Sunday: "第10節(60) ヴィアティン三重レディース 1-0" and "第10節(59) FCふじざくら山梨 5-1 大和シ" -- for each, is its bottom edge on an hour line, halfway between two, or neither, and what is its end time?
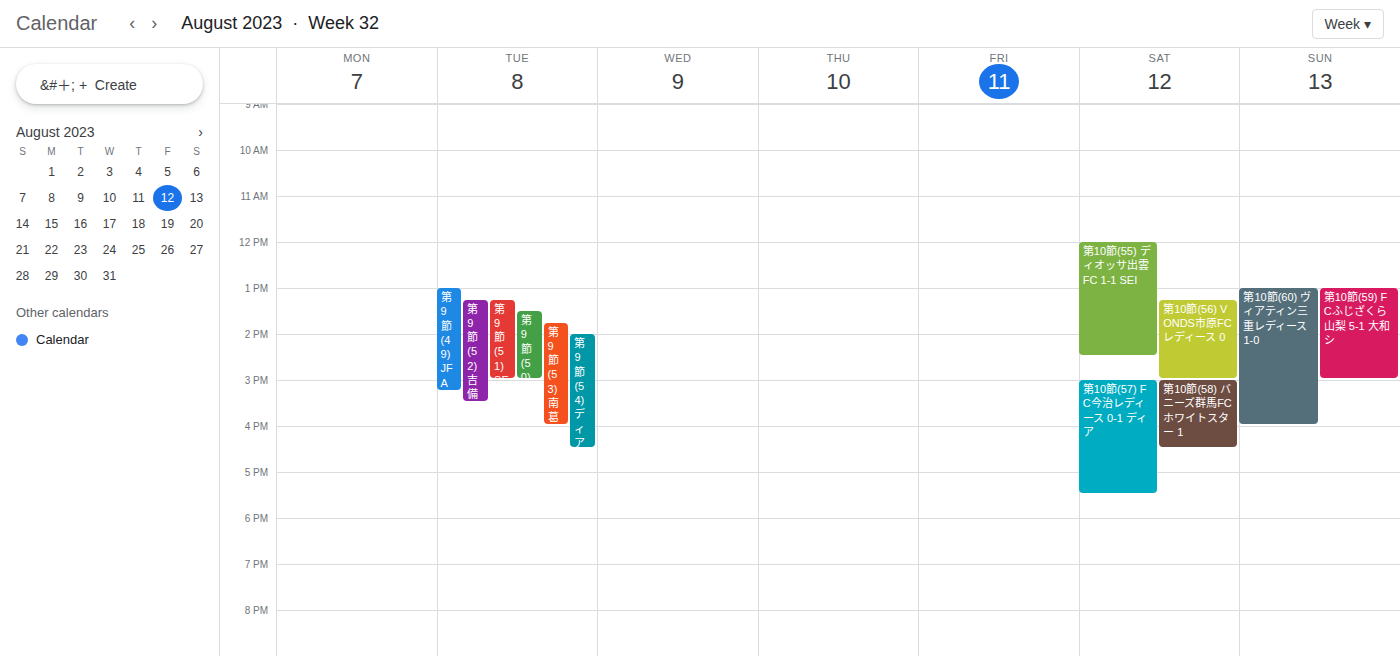
"第10節(60) ヴィアティン三重レディース 1-0": 4:00 PM, exactly on the 4 PM line. "第10節(59) FCふじざくら山梨 5-1 大和シ": 3:00 PM, exactly on the 3 PM line.